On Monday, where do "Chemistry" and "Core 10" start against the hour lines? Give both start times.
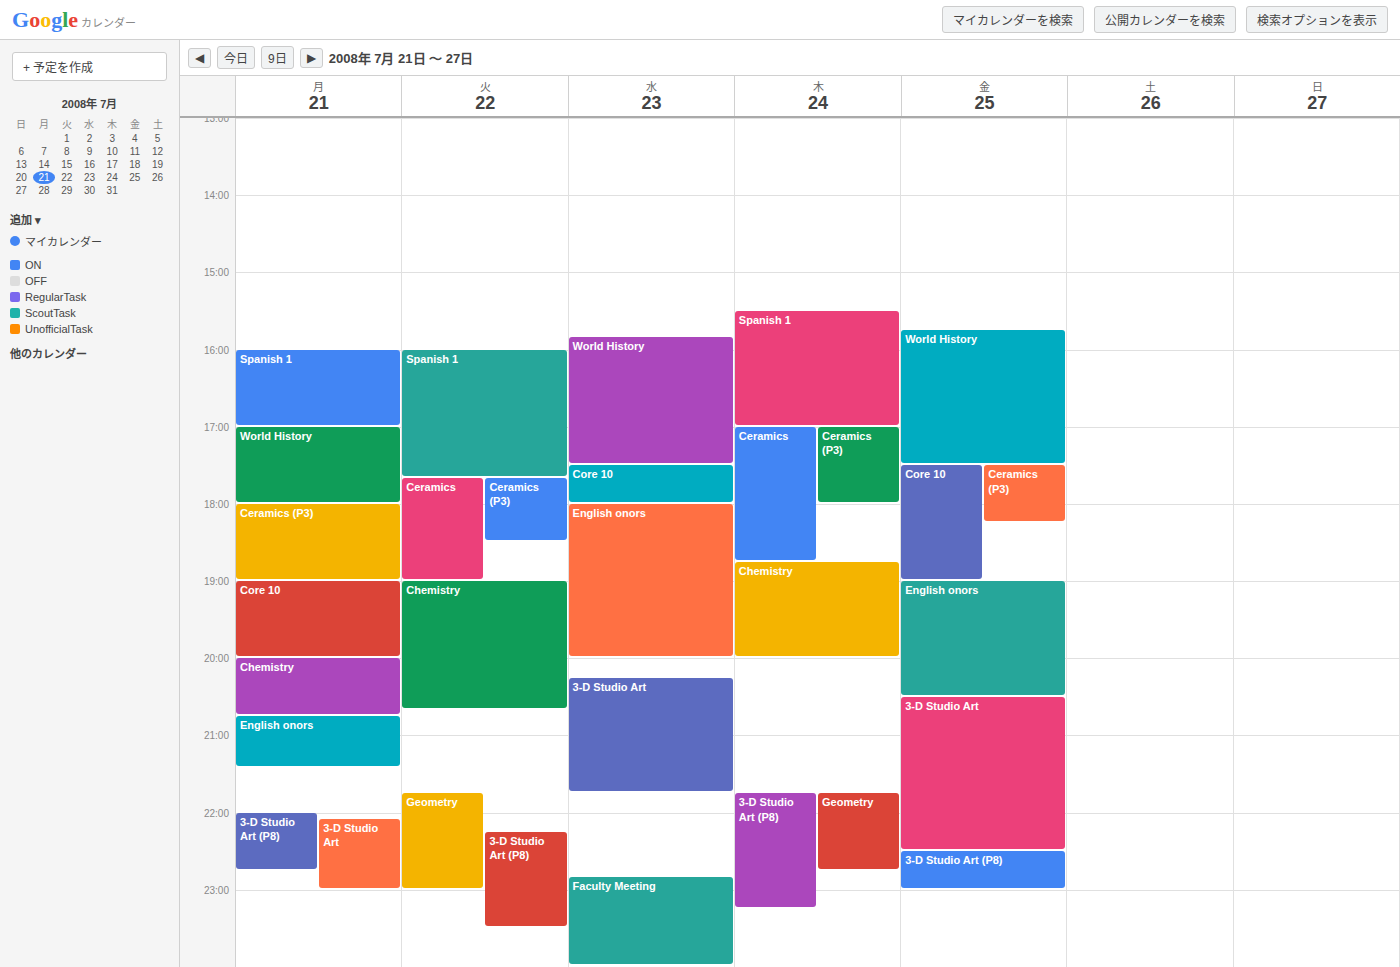
"Chemistry": 8:00 PM, exactly on the 8 PM line. "Core 10": 7:00 PM, exactly on the 7 PM line.